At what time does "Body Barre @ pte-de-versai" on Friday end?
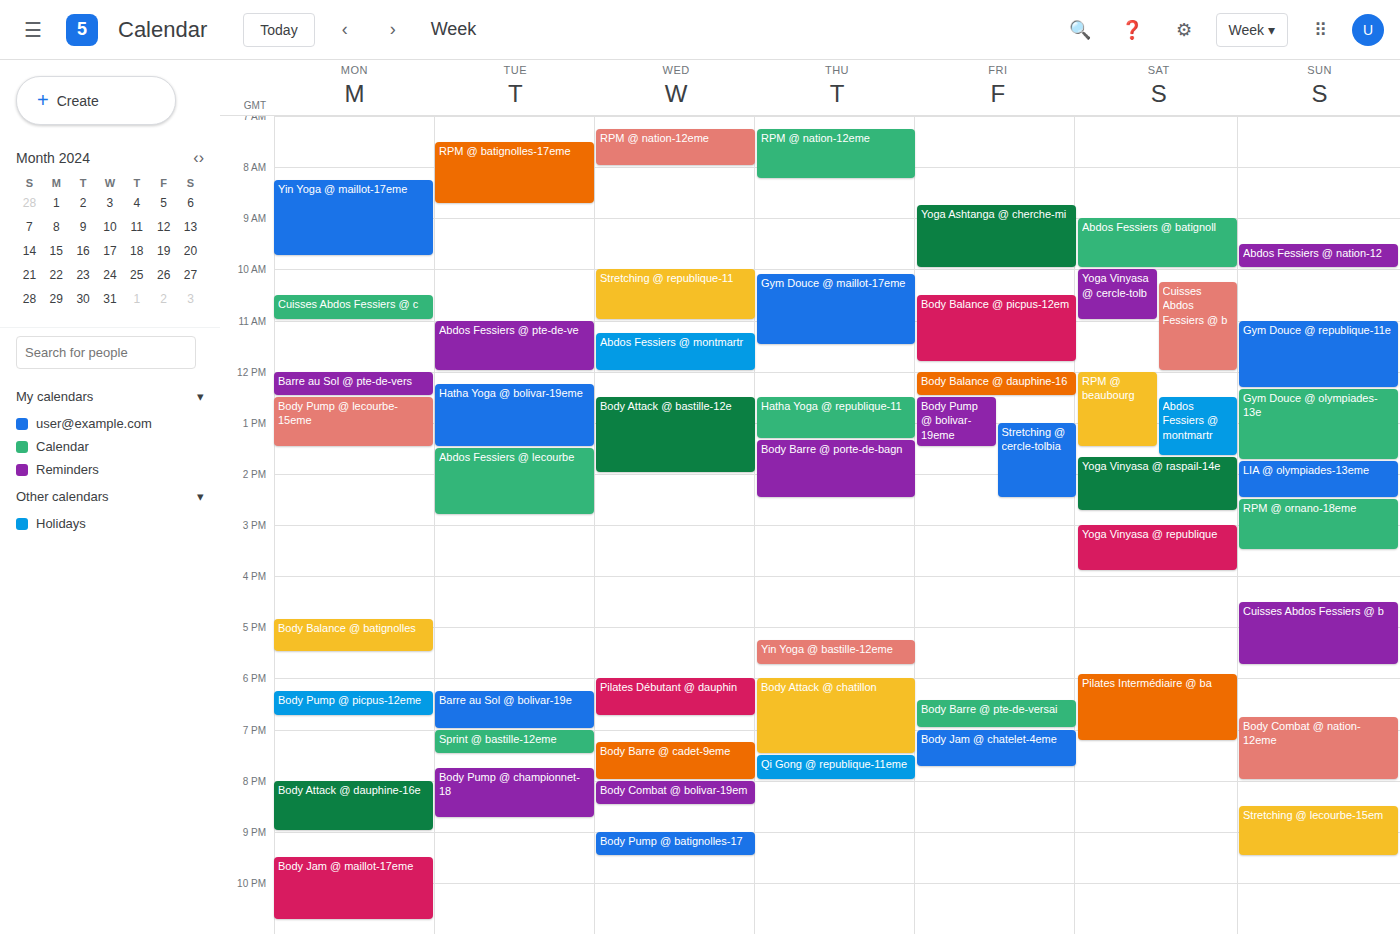
7:00 PM